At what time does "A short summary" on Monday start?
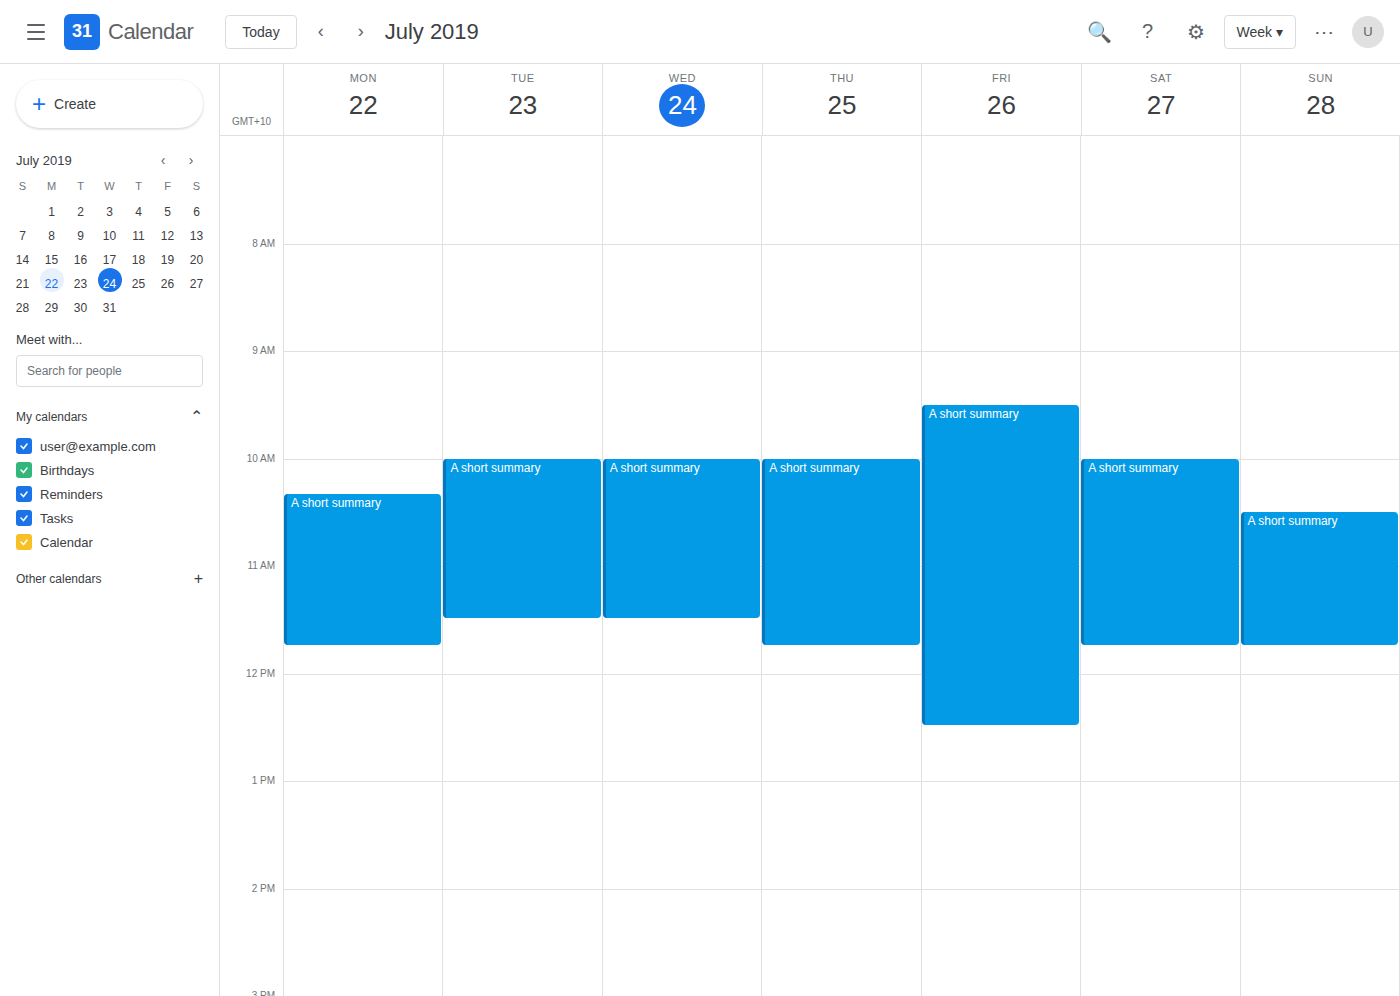
10:20 AM